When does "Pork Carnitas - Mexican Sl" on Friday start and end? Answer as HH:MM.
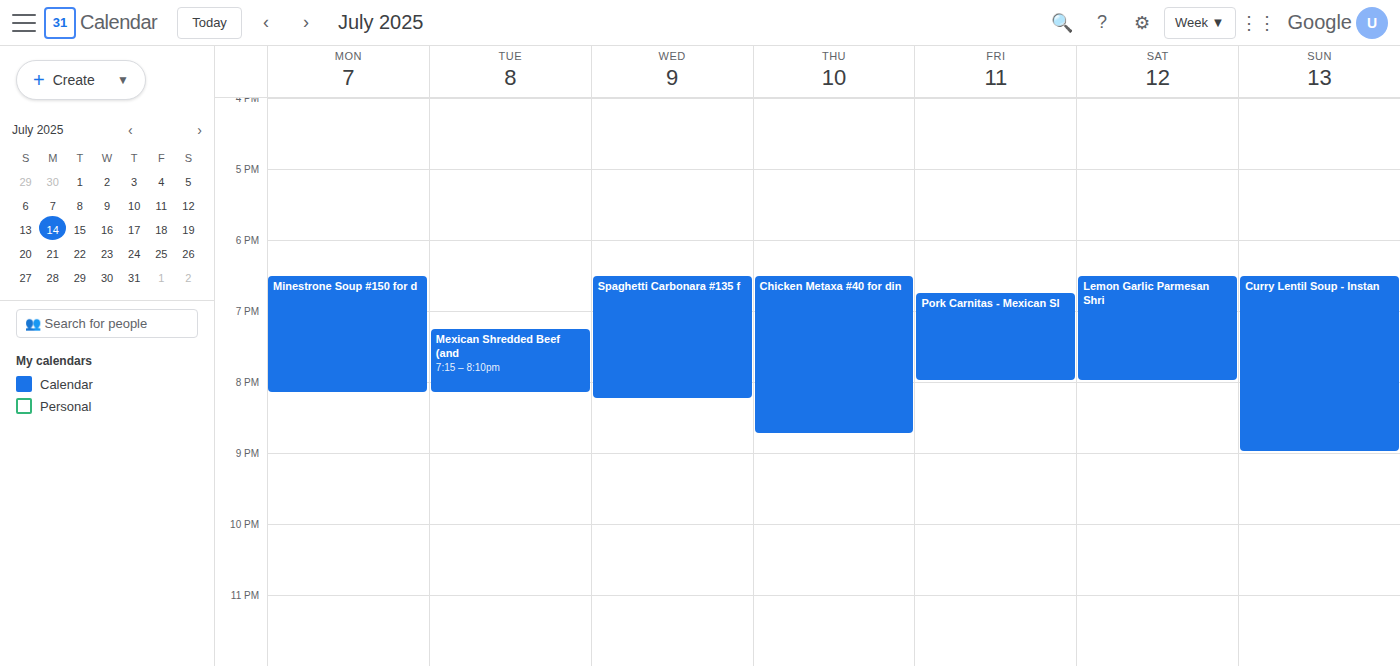
18:45 to 20:00